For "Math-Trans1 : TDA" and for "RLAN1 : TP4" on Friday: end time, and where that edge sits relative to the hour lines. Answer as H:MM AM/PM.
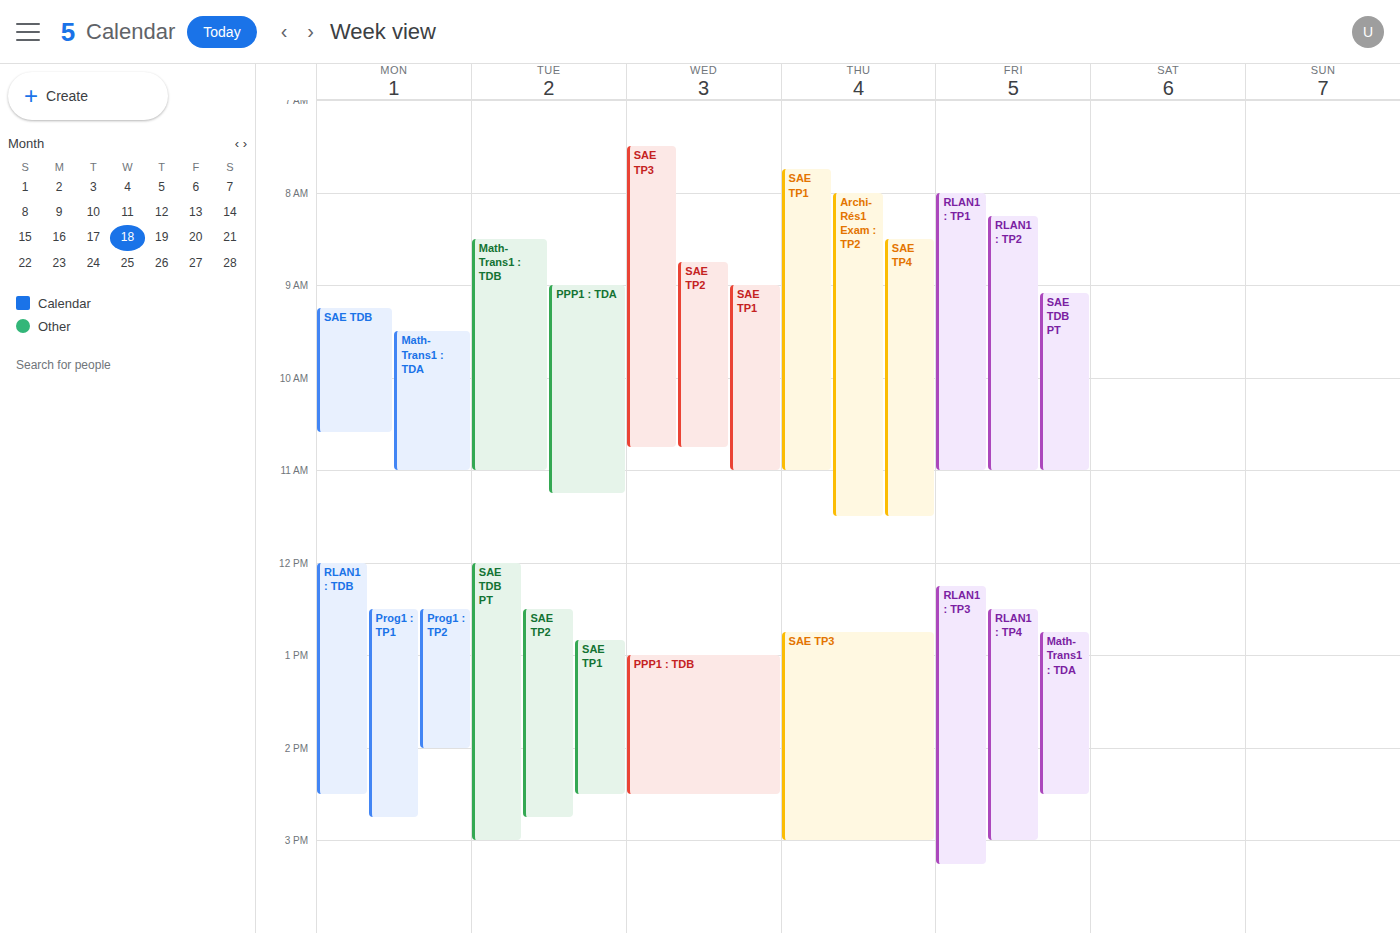
"Math-Trans1 : TDA": 2:30 PM, halfway between the 2 PM and 3 PM lines. "RLAN1 : TP4": 3:00 PM, exactly on the 3 PM line.